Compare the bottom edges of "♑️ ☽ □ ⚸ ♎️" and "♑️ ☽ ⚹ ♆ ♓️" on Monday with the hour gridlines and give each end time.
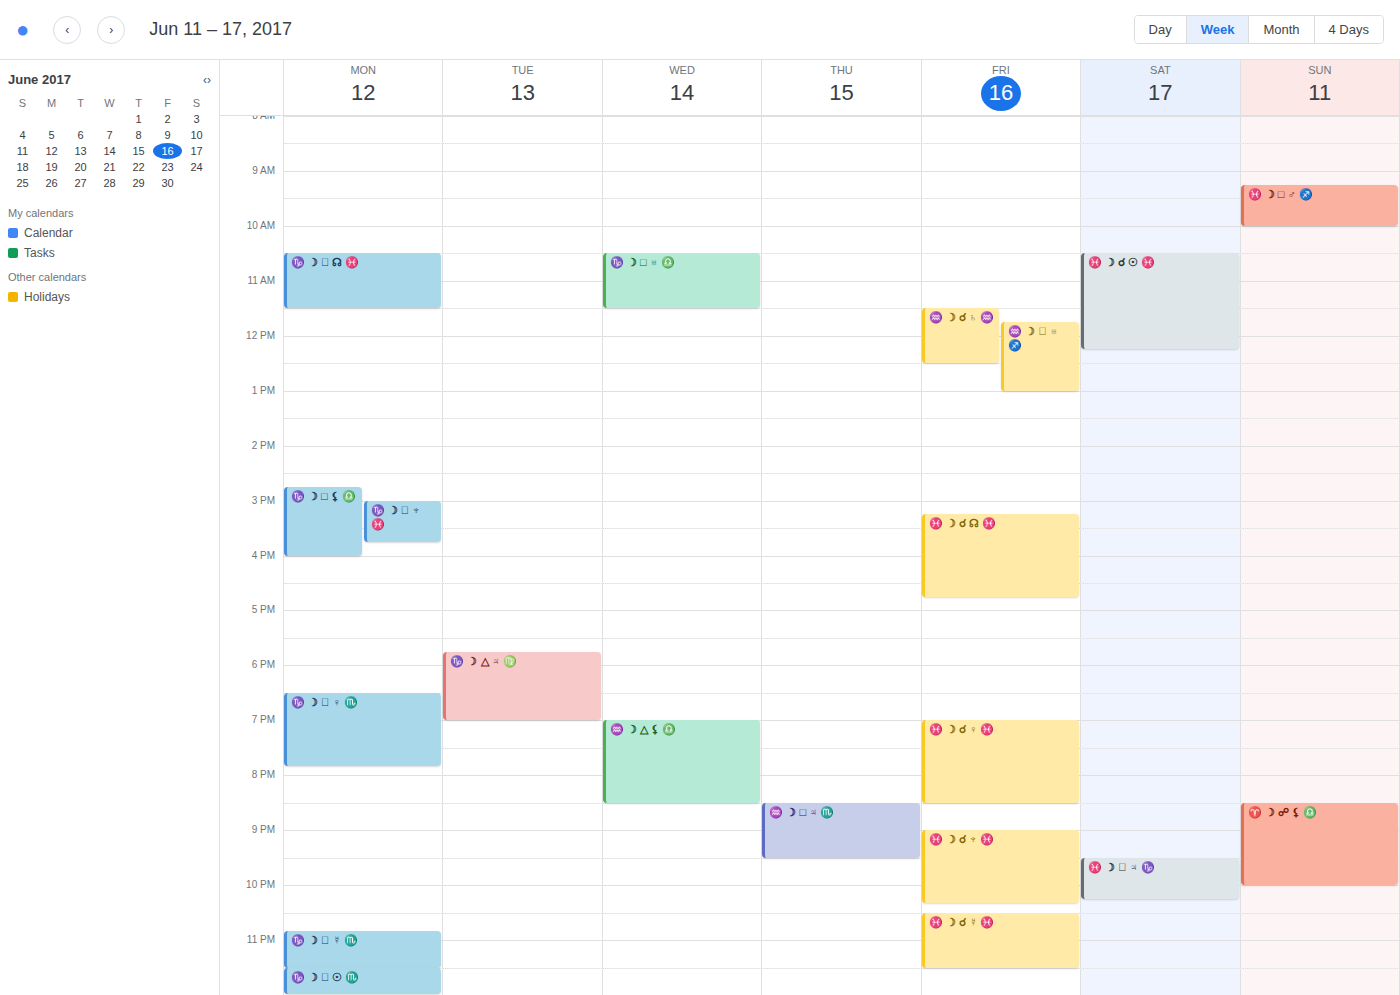
"♑️ ☽ □ ⚸ ♎️": 16:00, exactly on the 16:00 line. "♑️ ☽ ⚹ ♆ ♓️": 15:45, neither: three quarters of the way from the 15:00 line to the 16:00 line.